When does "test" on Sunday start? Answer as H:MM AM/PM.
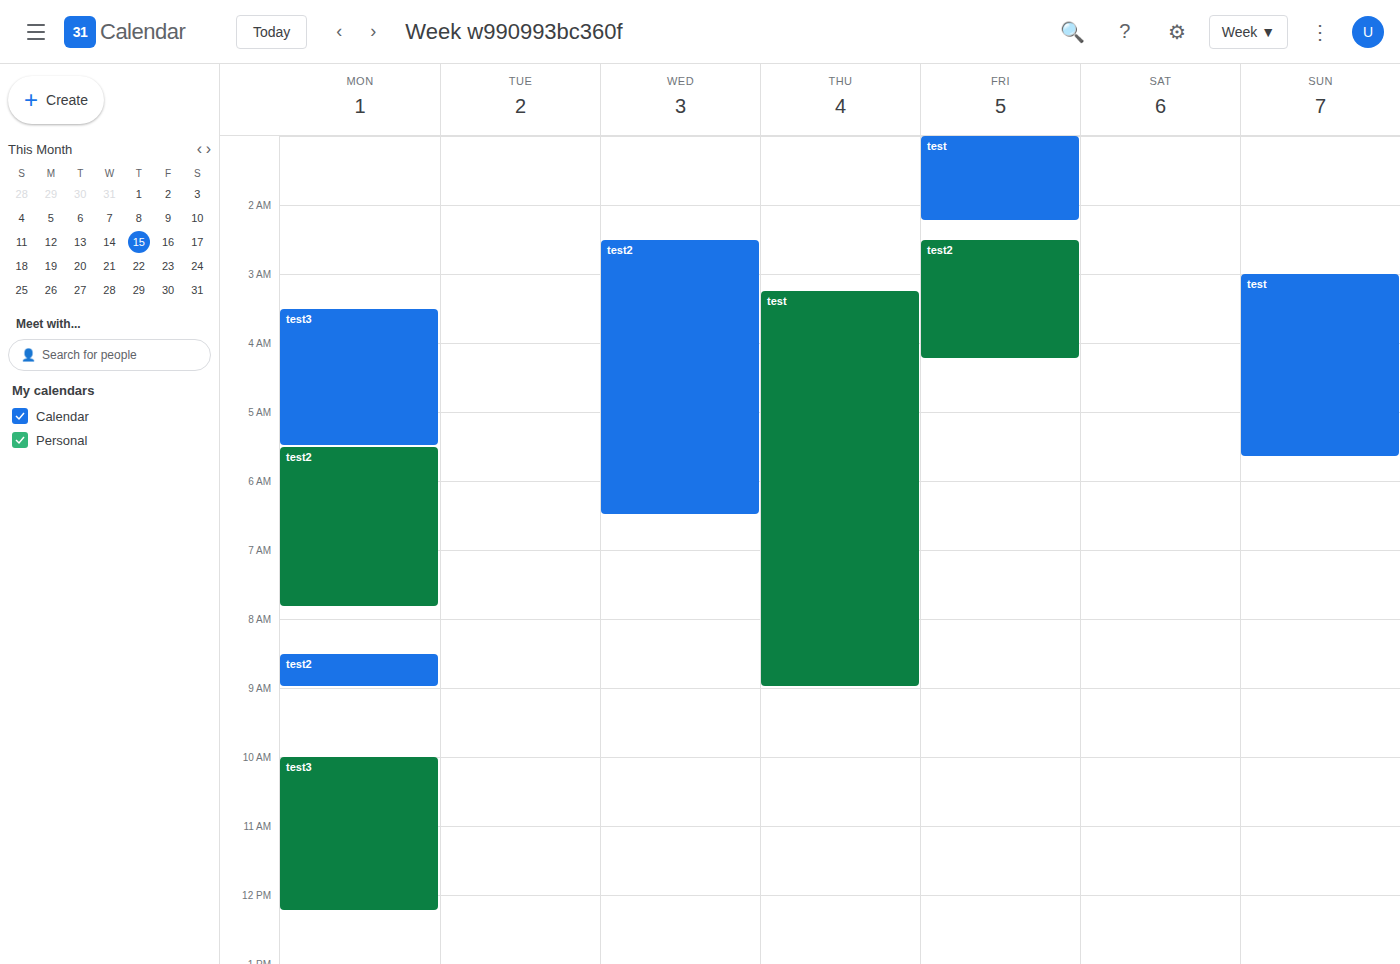
3:00 AM